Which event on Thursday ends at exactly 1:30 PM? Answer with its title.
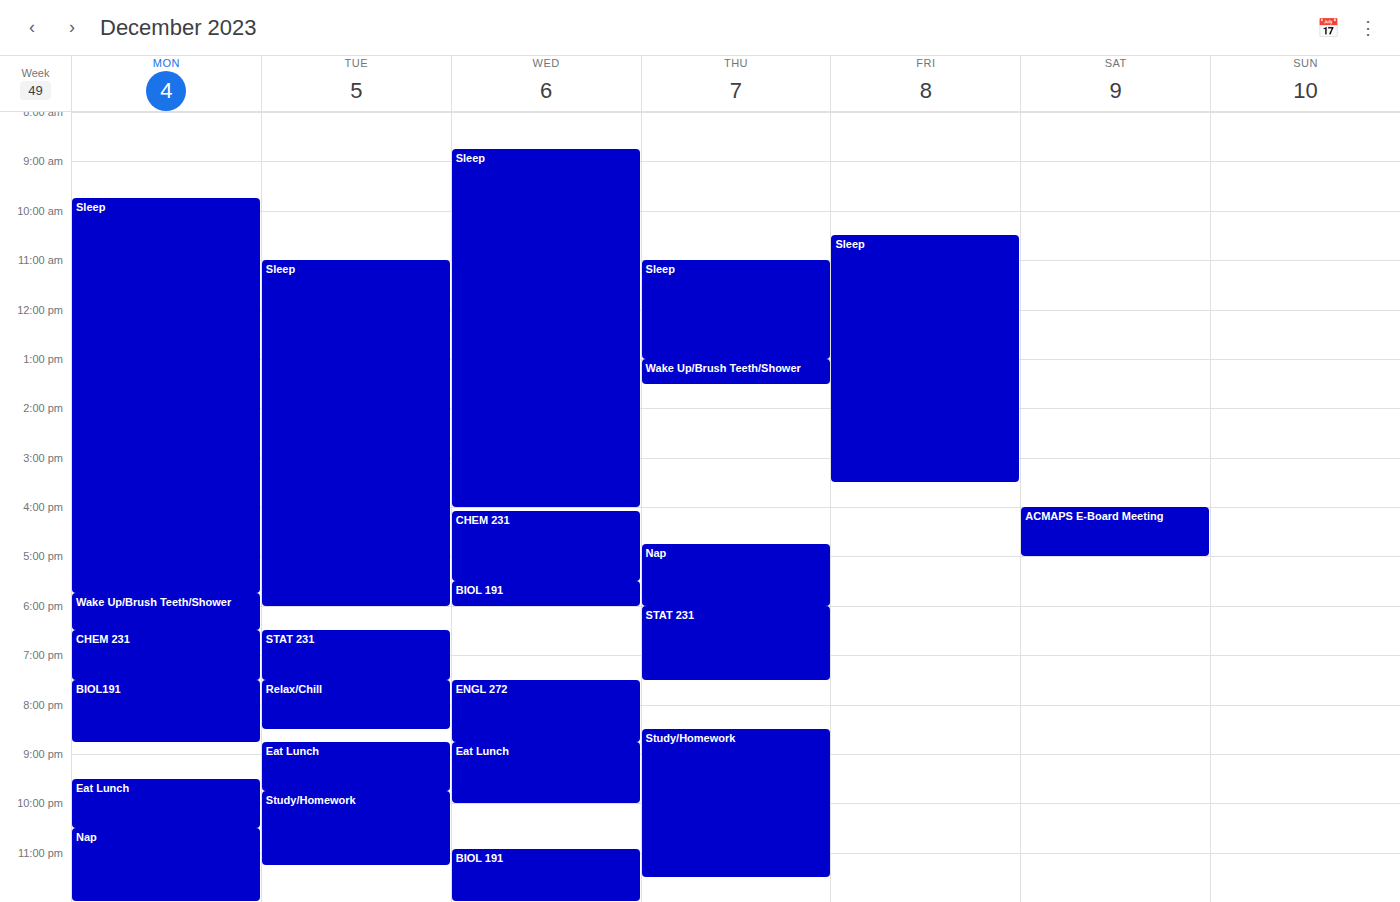
"Wake Up/Brush Teeth/Shower"